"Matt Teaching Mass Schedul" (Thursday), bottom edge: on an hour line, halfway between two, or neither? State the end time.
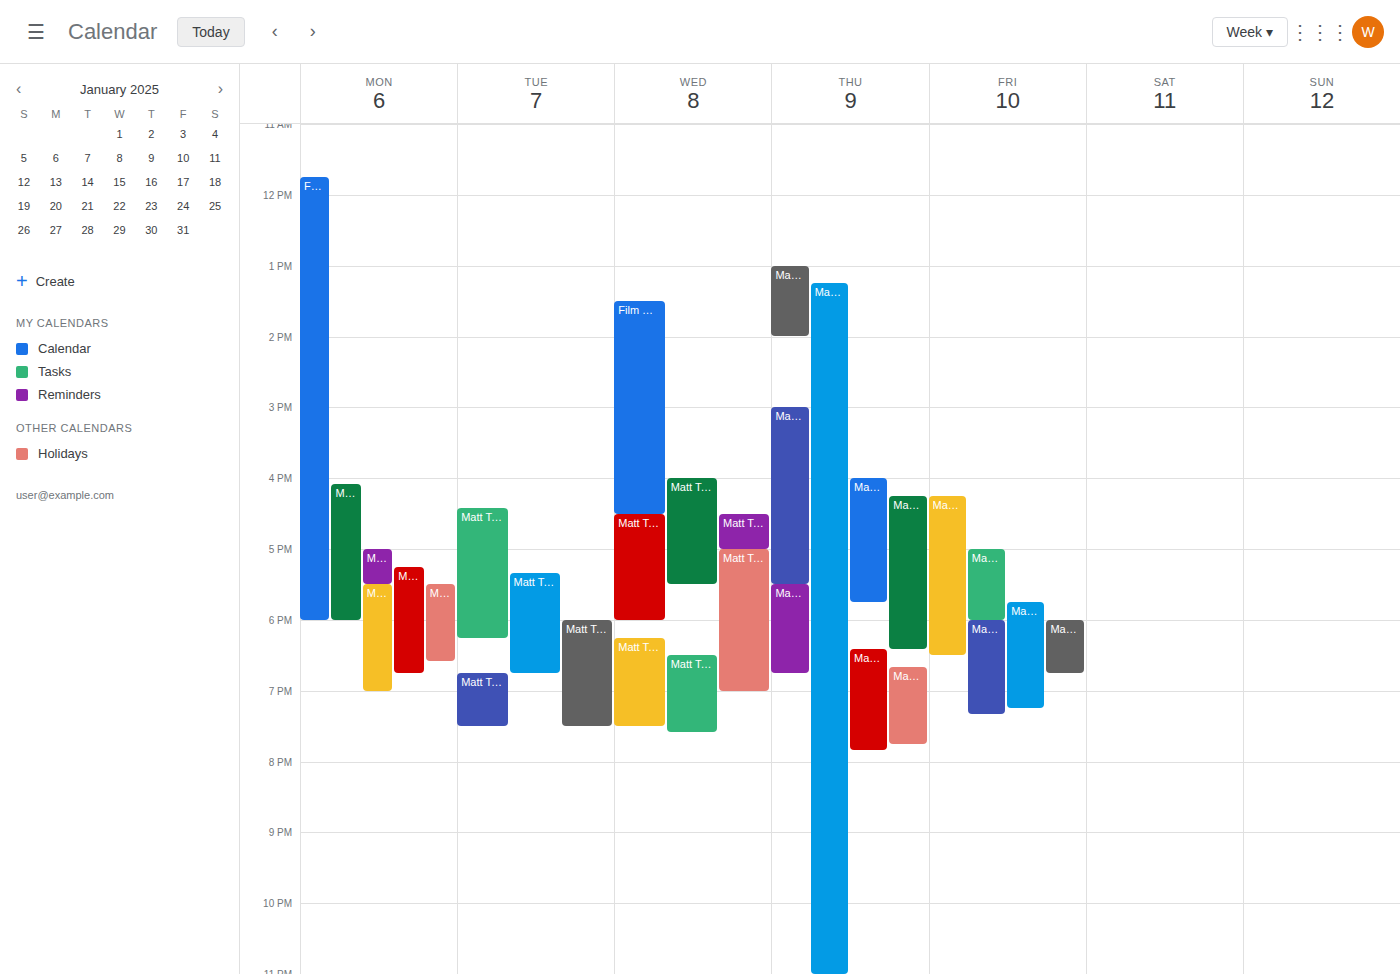
6:45 PM -- neither: three quarters of the way from the 6 PM line to the 7 PM line.